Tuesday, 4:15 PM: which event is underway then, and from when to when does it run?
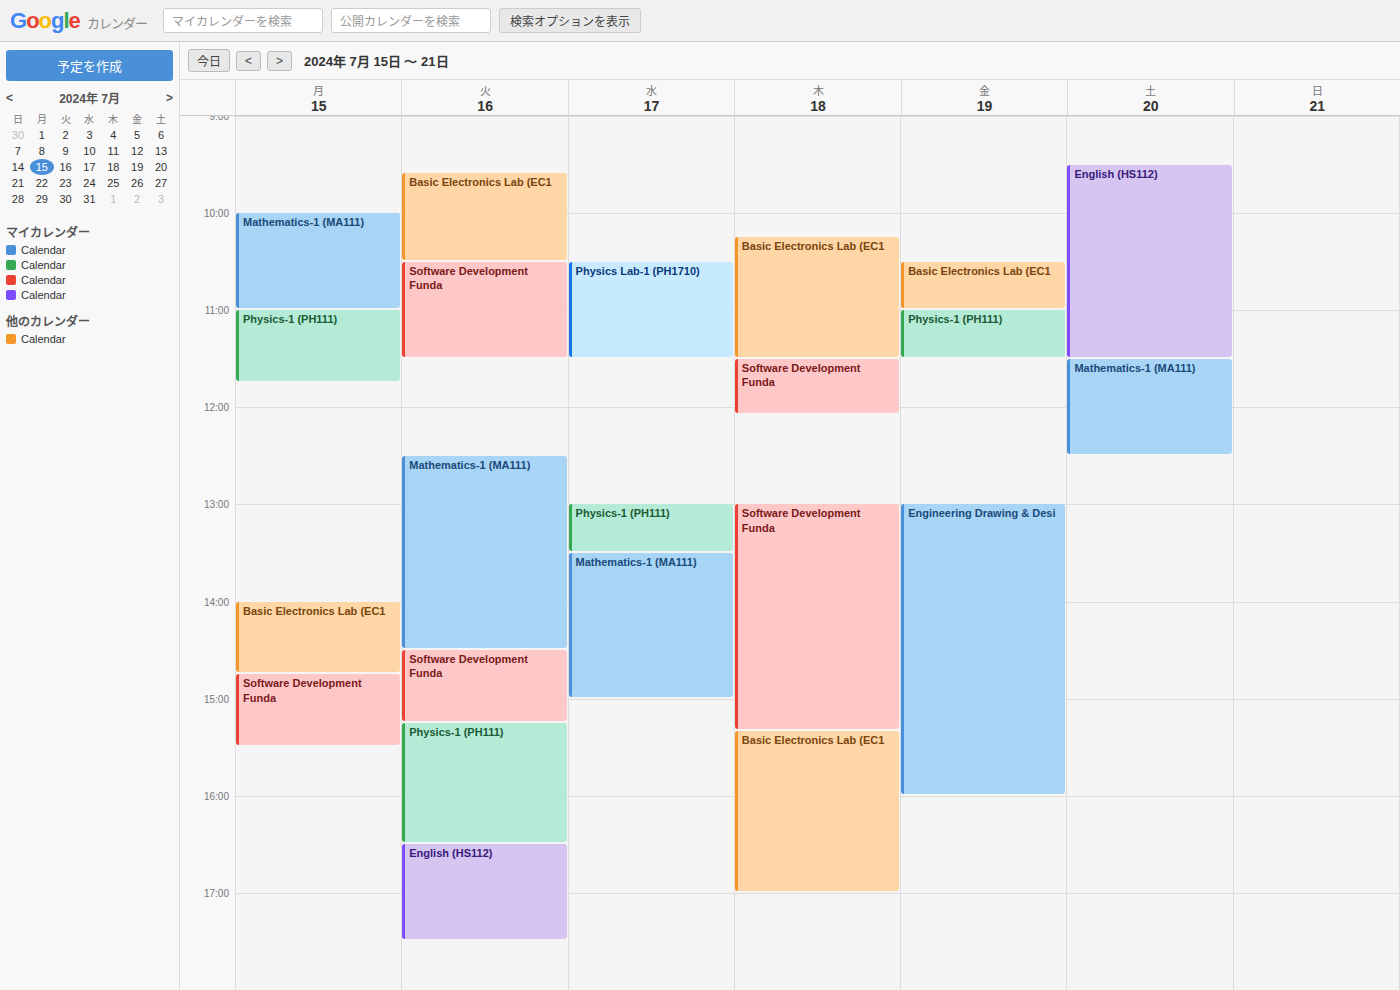
"Physics-1 (PH111)", 3:15 PM to 4:30 PM